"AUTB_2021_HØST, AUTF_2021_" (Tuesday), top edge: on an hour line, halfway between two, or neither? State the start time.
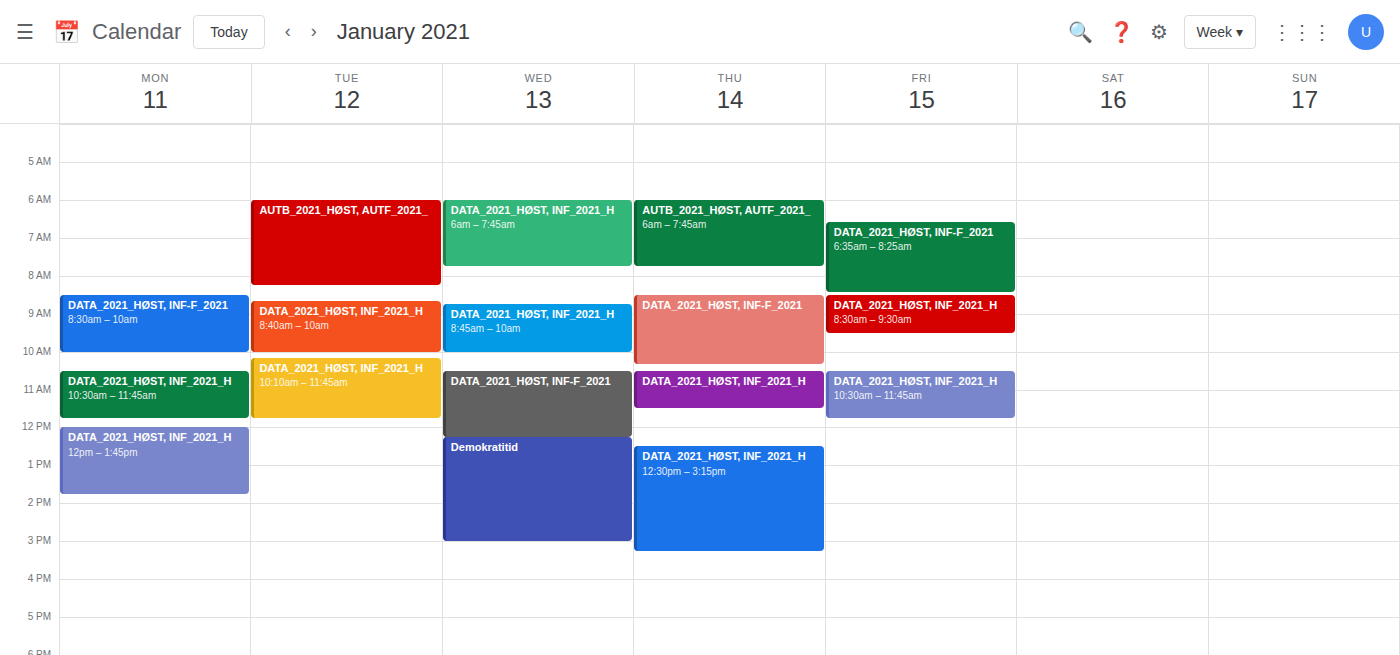
6:00 AM -- exactly on the 6 AM line.